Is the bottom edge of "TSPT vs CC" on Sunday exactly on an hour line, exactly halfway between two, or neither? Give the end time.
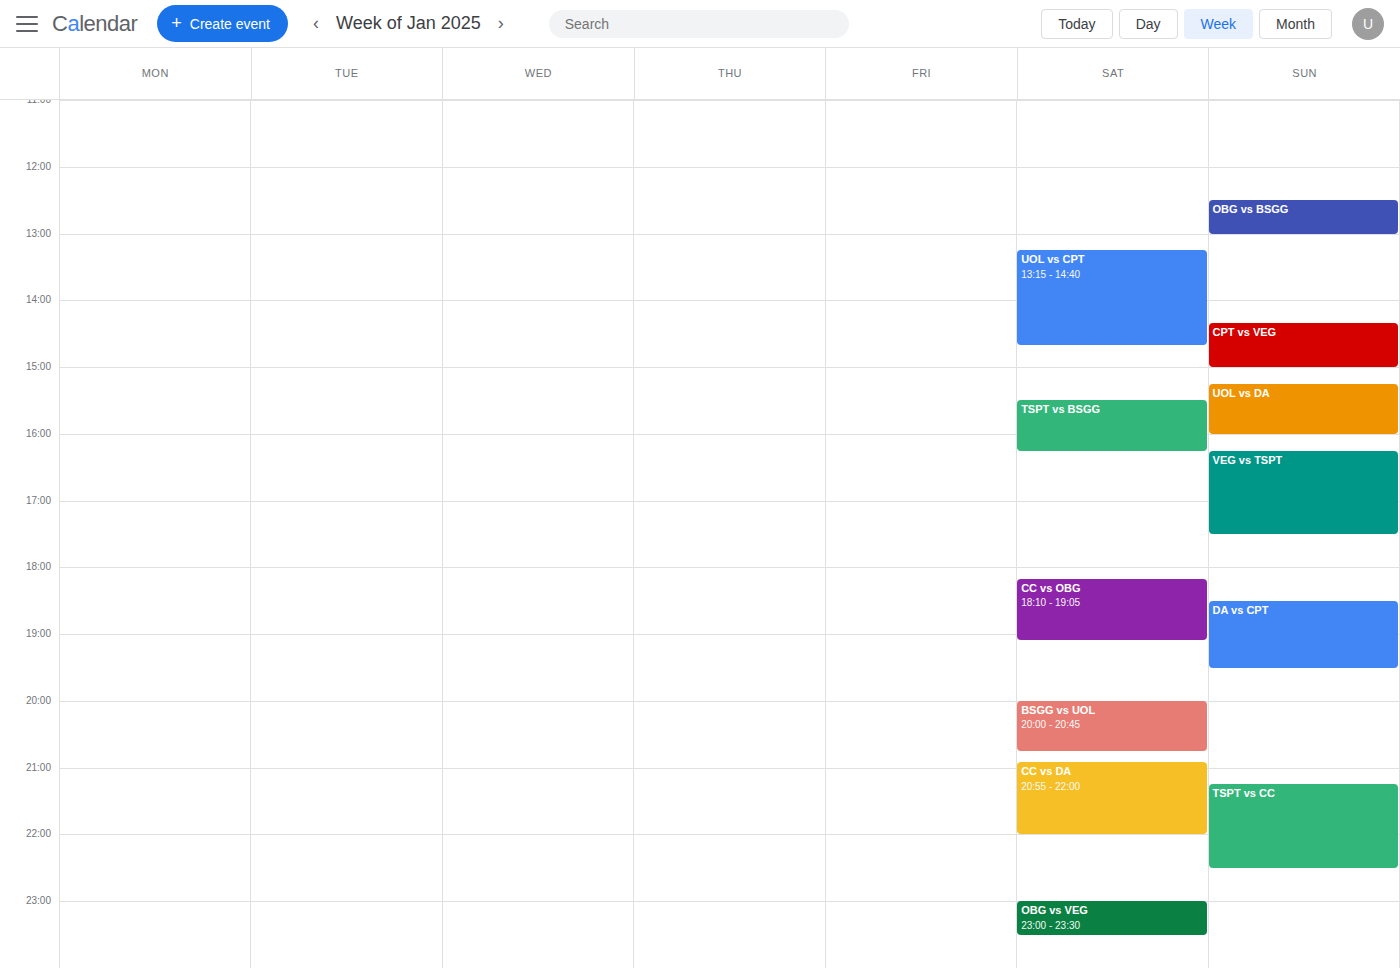
10:30 PM -- halfway between the 10 PM and 11 PM lines.